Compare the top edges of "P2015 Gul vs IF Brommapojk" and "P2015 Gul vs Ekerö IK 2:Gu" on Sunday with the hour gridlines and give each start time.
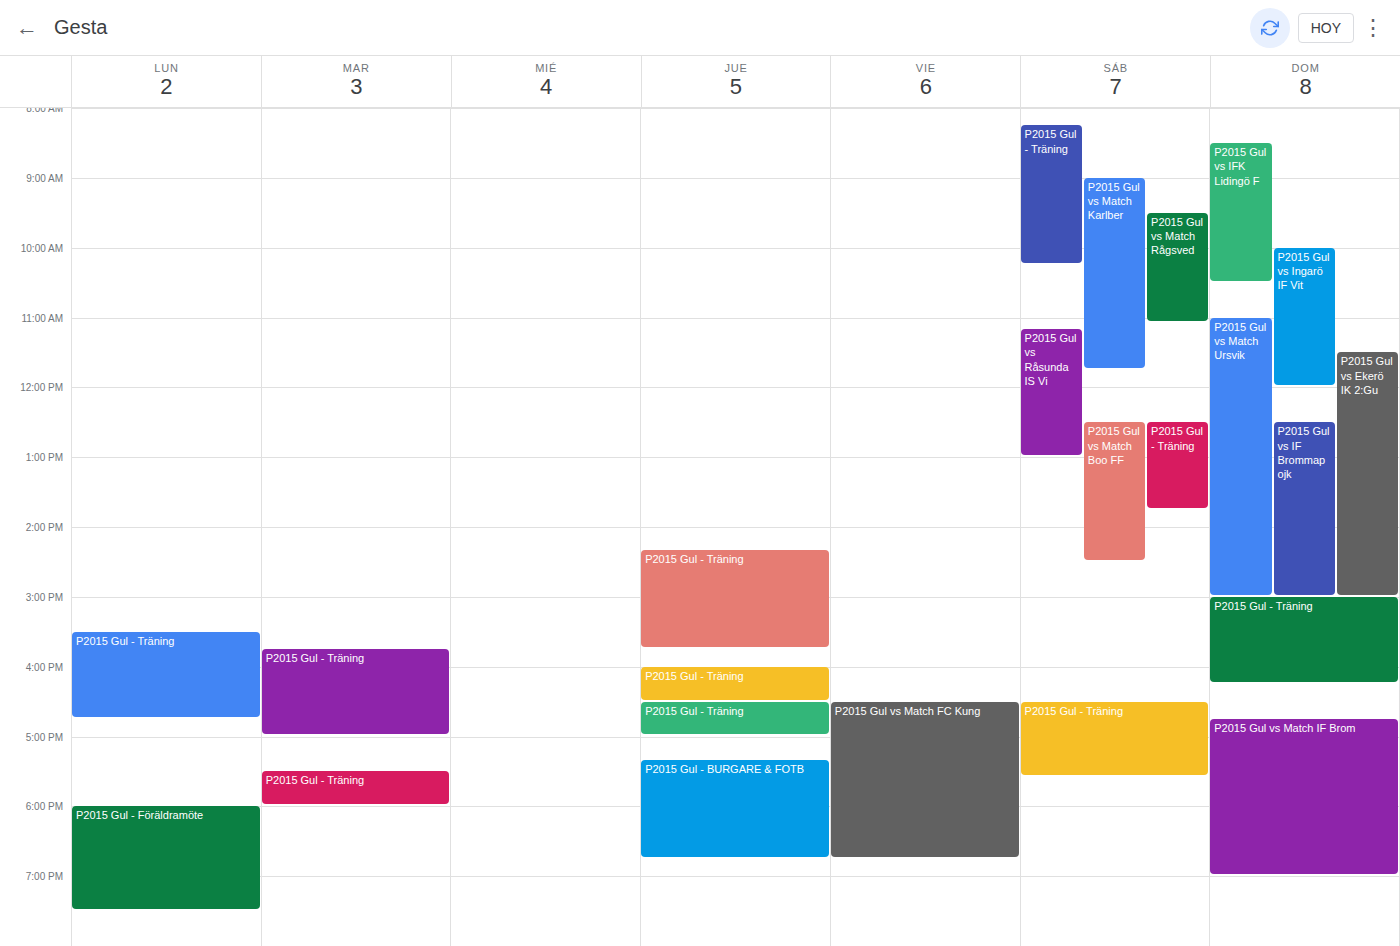
"P2015 Gul vs IF Brommapojk": 12:30 PM, halfway between the 12 PM and 1 PM lines. "P2015 Gul vs Ekerö IK 2:Gu": 11:30 AM, halfway between the 11 AM and 12 PM lines.